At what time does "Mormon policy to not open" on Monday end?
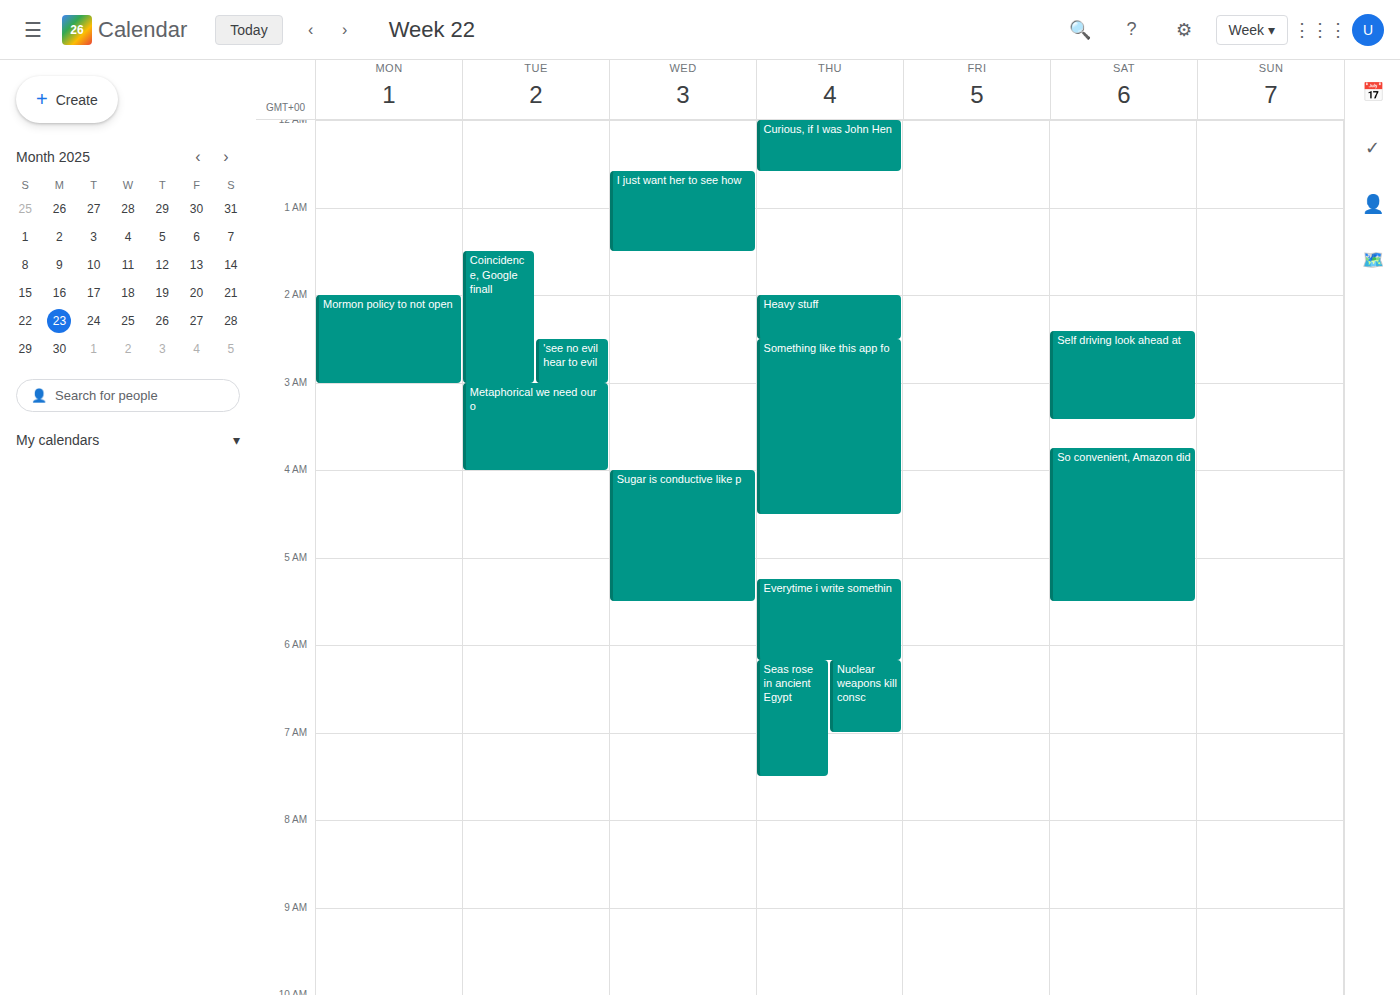
3:00 AM